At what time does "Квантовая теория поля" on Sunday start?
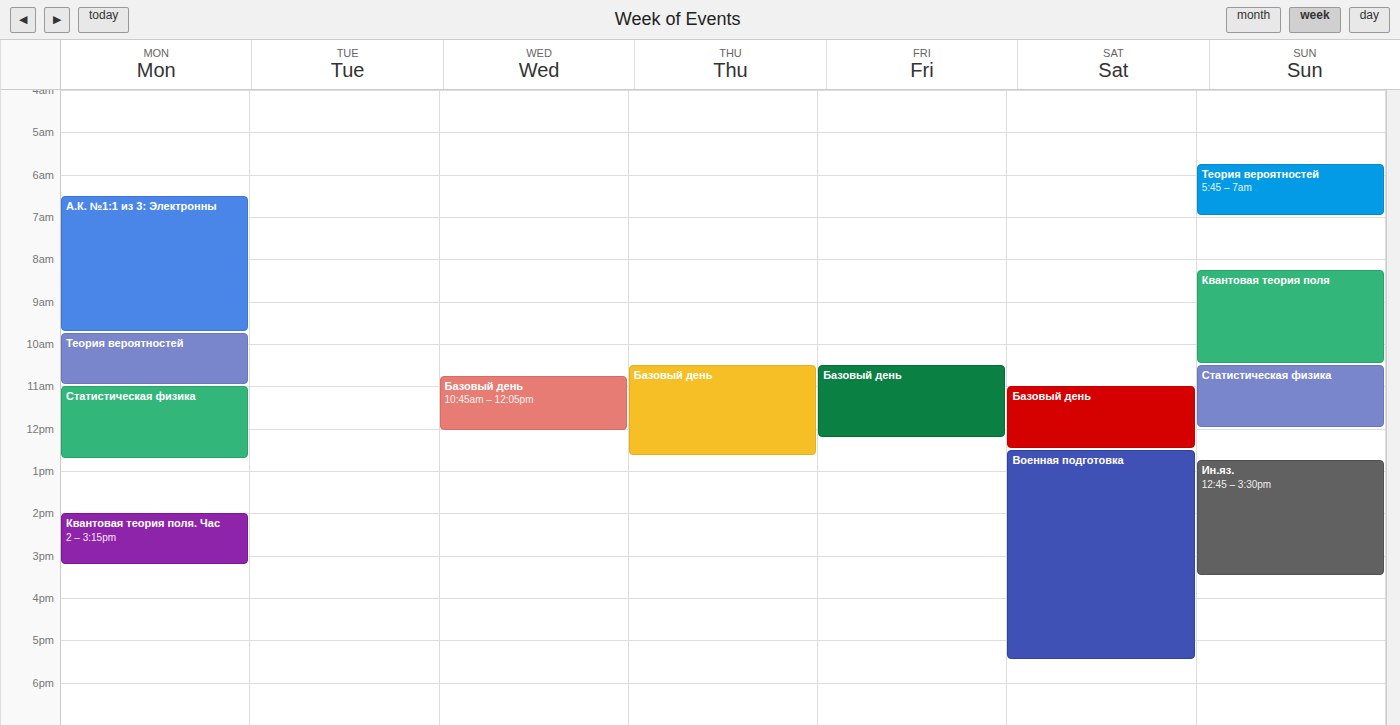
08:15